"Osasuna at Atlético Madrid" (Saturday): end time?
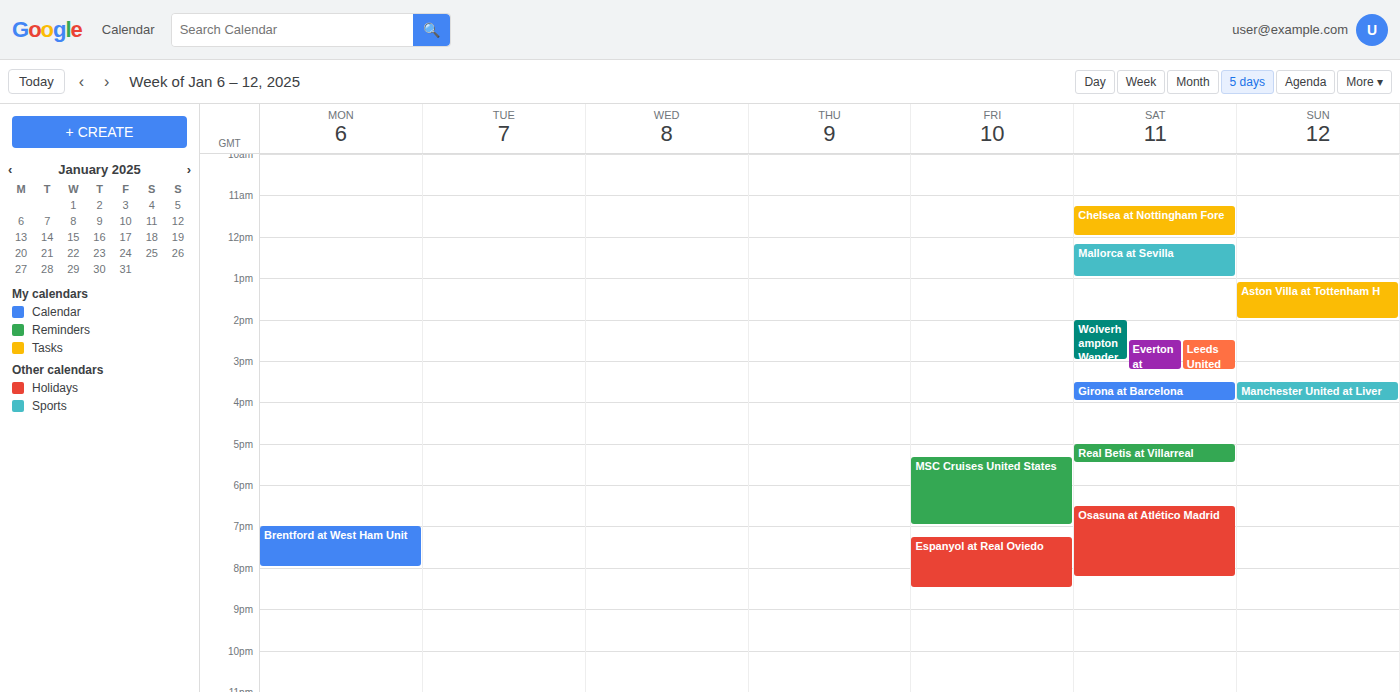
8:15 PM